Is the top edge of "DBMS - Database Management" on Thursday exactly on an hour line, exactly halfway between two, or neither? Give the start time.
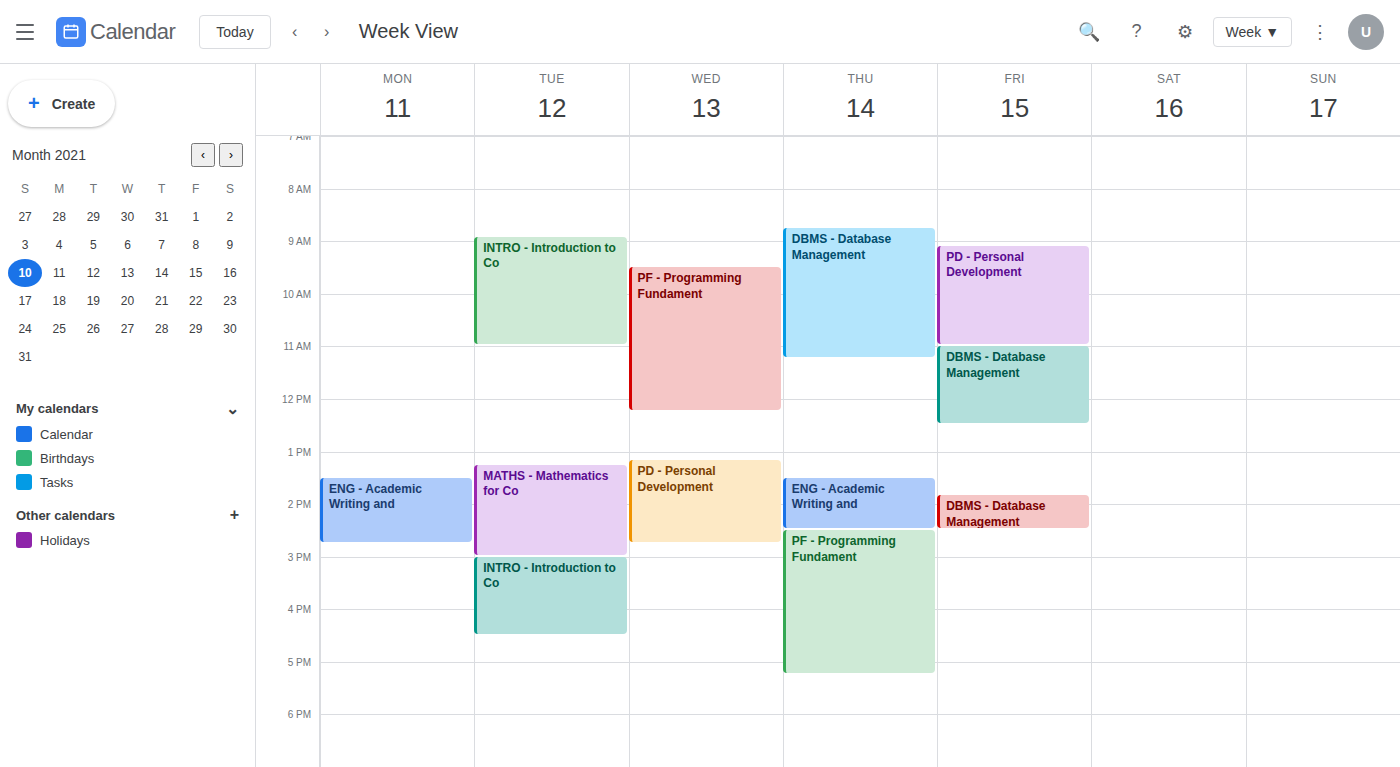
8:45 AM -- neither: three quarters of the way from the 8 AM line to the 9 AM line.